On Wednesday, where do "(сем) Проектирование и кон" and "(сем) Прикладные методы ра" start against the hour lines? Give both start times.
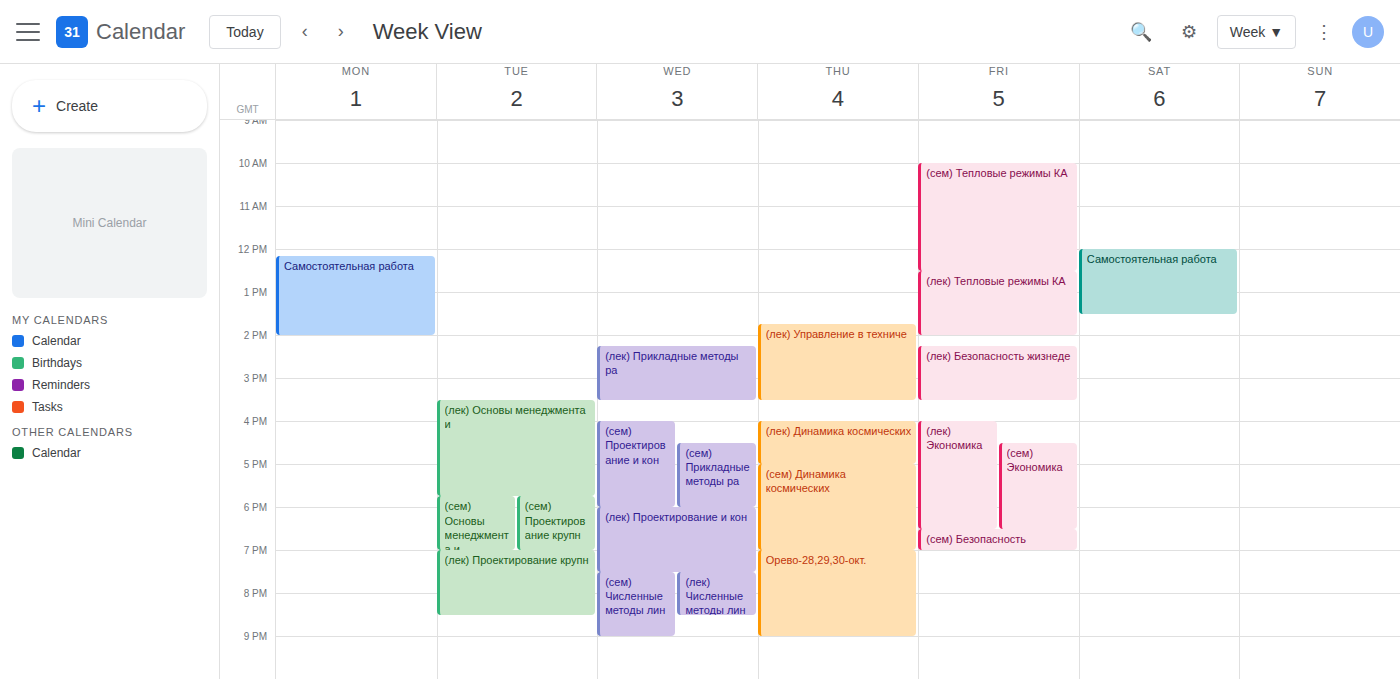
"(сем) Проектирование и кон": 4:00 PM, exactly on the 4 PM line. "(сем) Прикладные методы ра": 4:30 PM, halfway between the 4 PM and 5 PM lines.